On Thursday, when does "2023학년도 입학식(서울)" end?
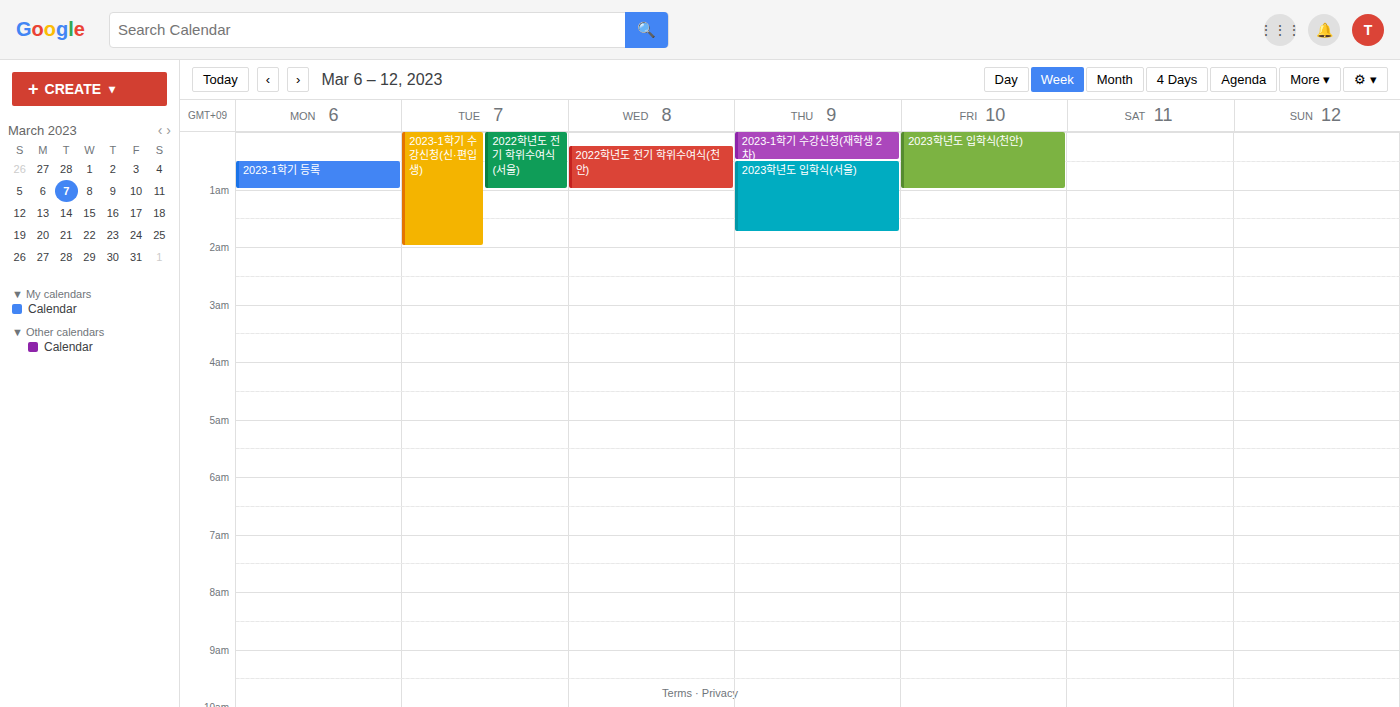
01:45